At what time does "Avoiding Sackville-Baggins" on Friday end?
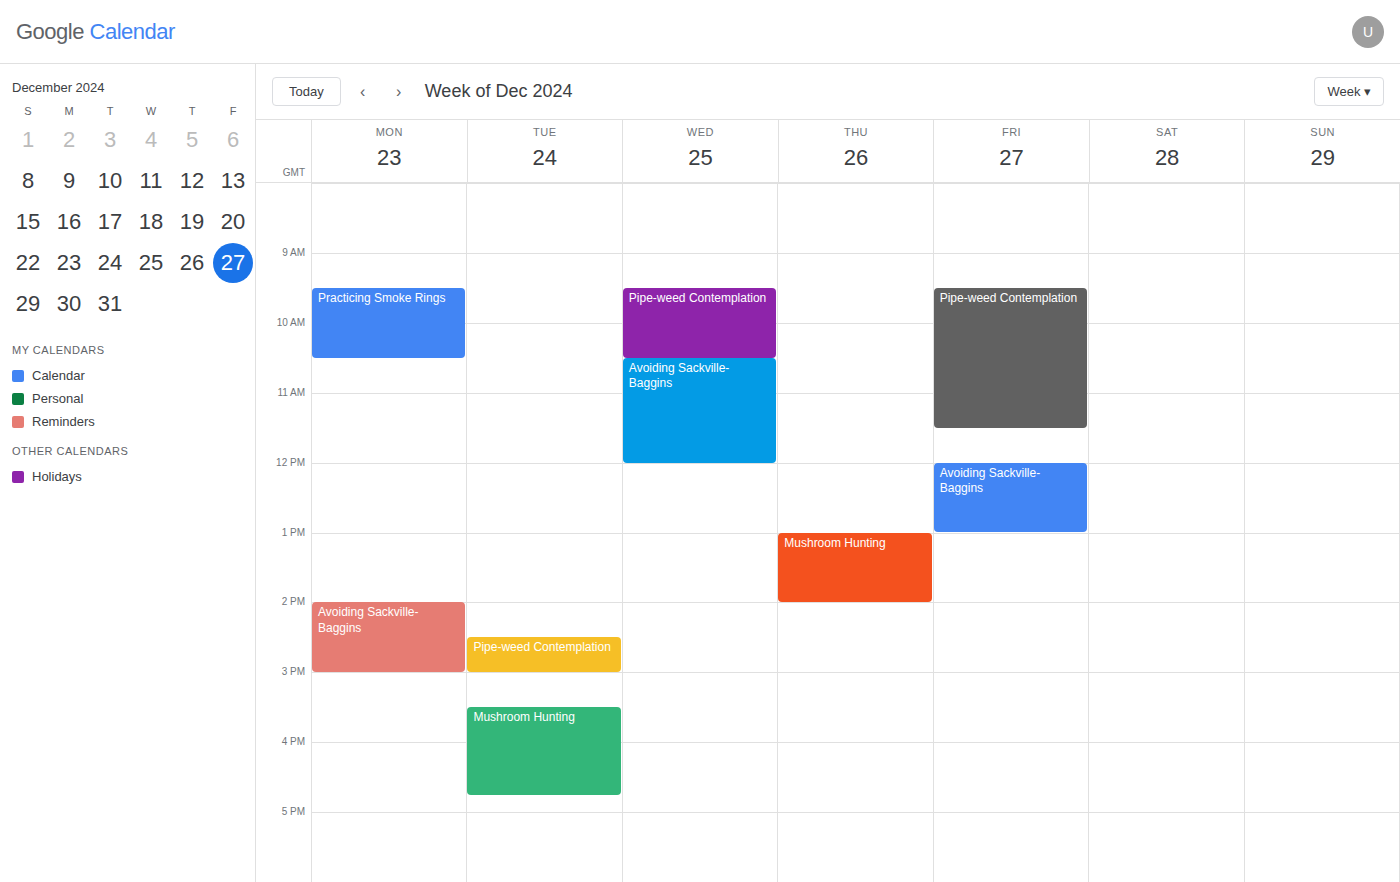
13:00